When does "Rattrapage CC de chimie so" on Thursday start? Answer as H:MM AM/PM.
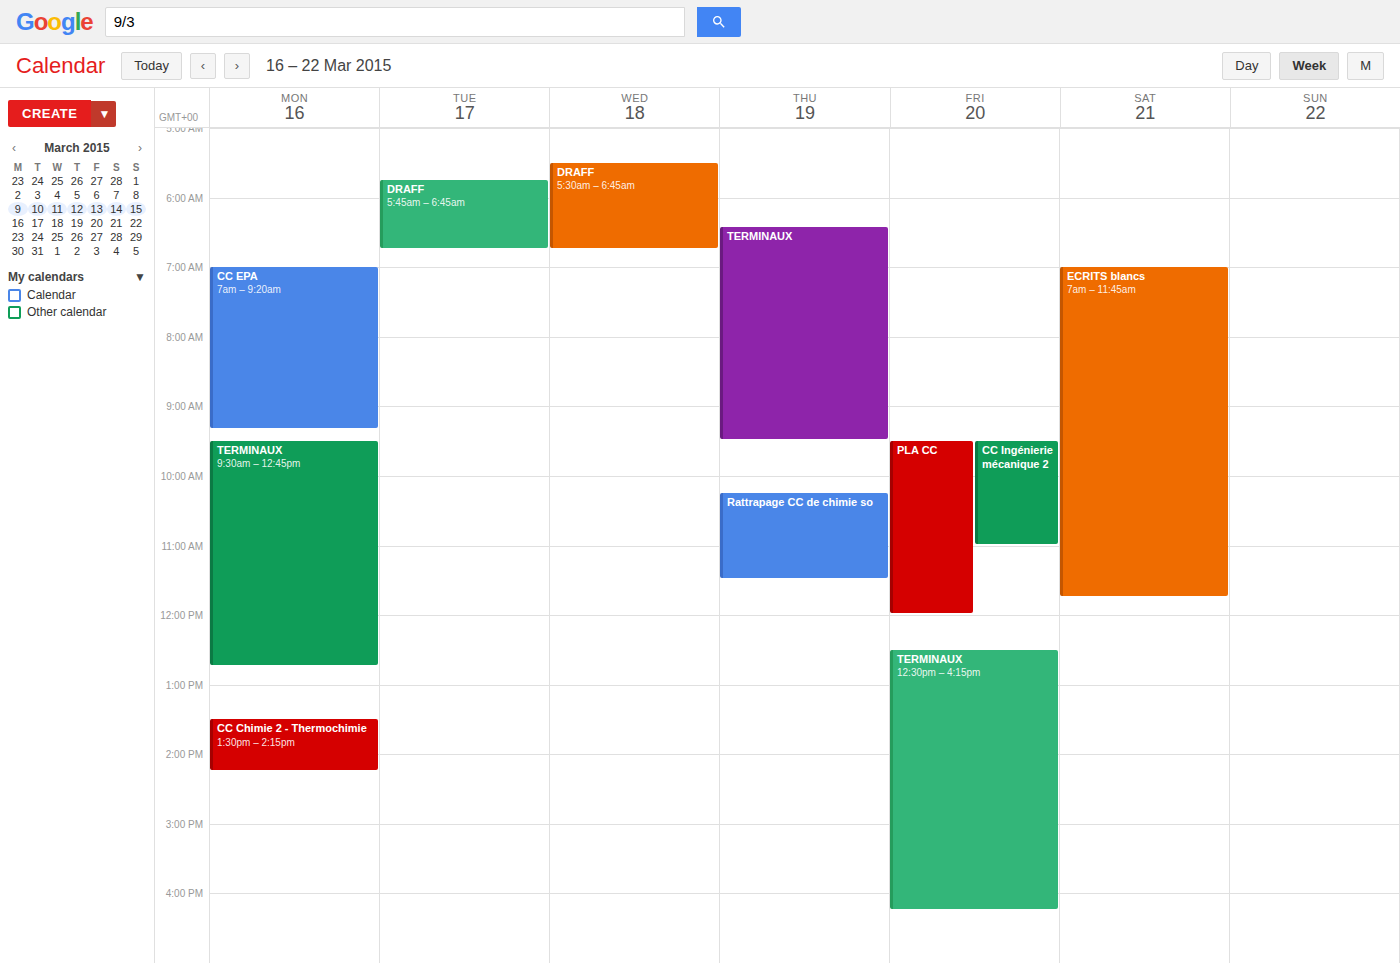
10:15 AM